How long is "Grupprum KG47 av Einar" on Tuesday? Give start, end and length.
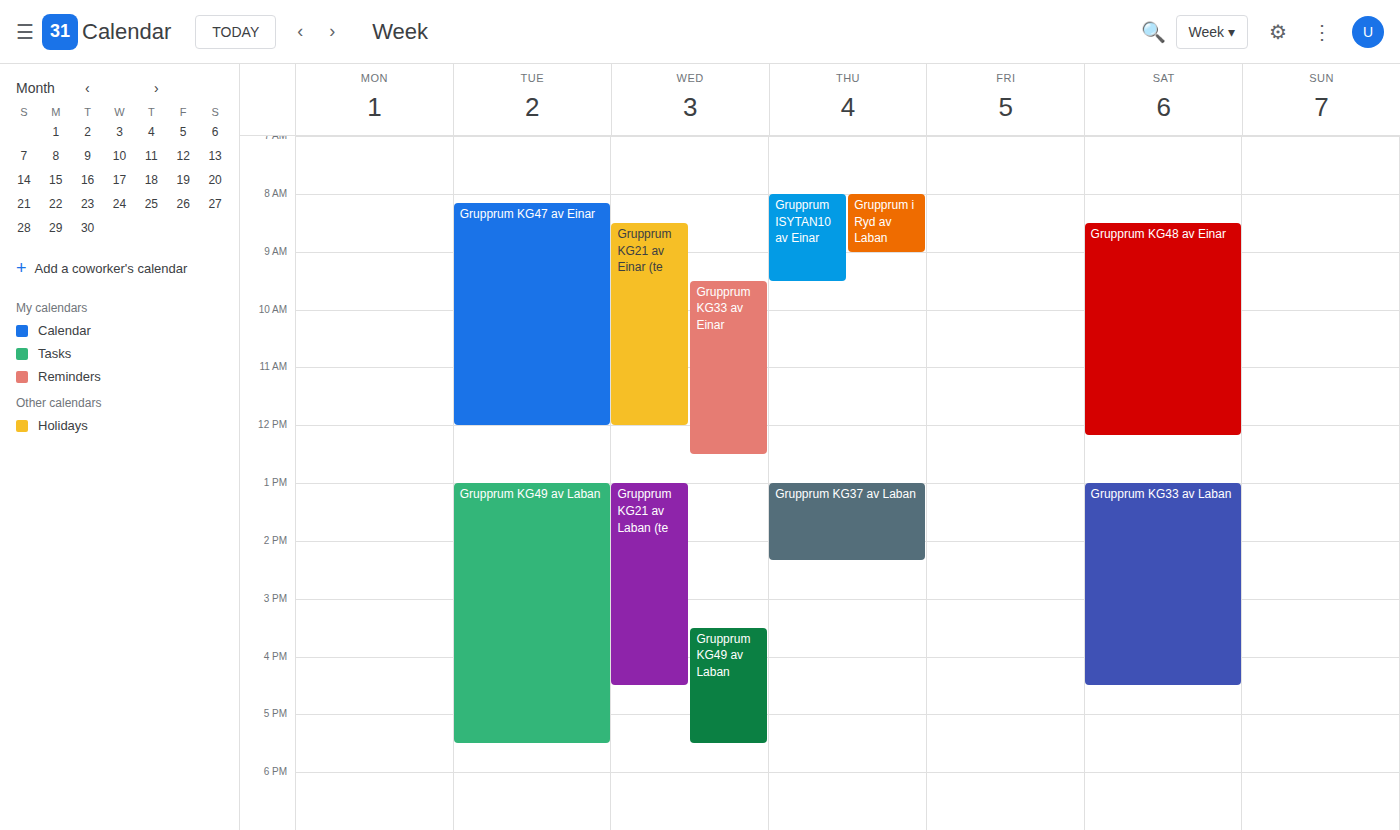
8:10 AM to 12:00 PM, 3 hours 50 minutes